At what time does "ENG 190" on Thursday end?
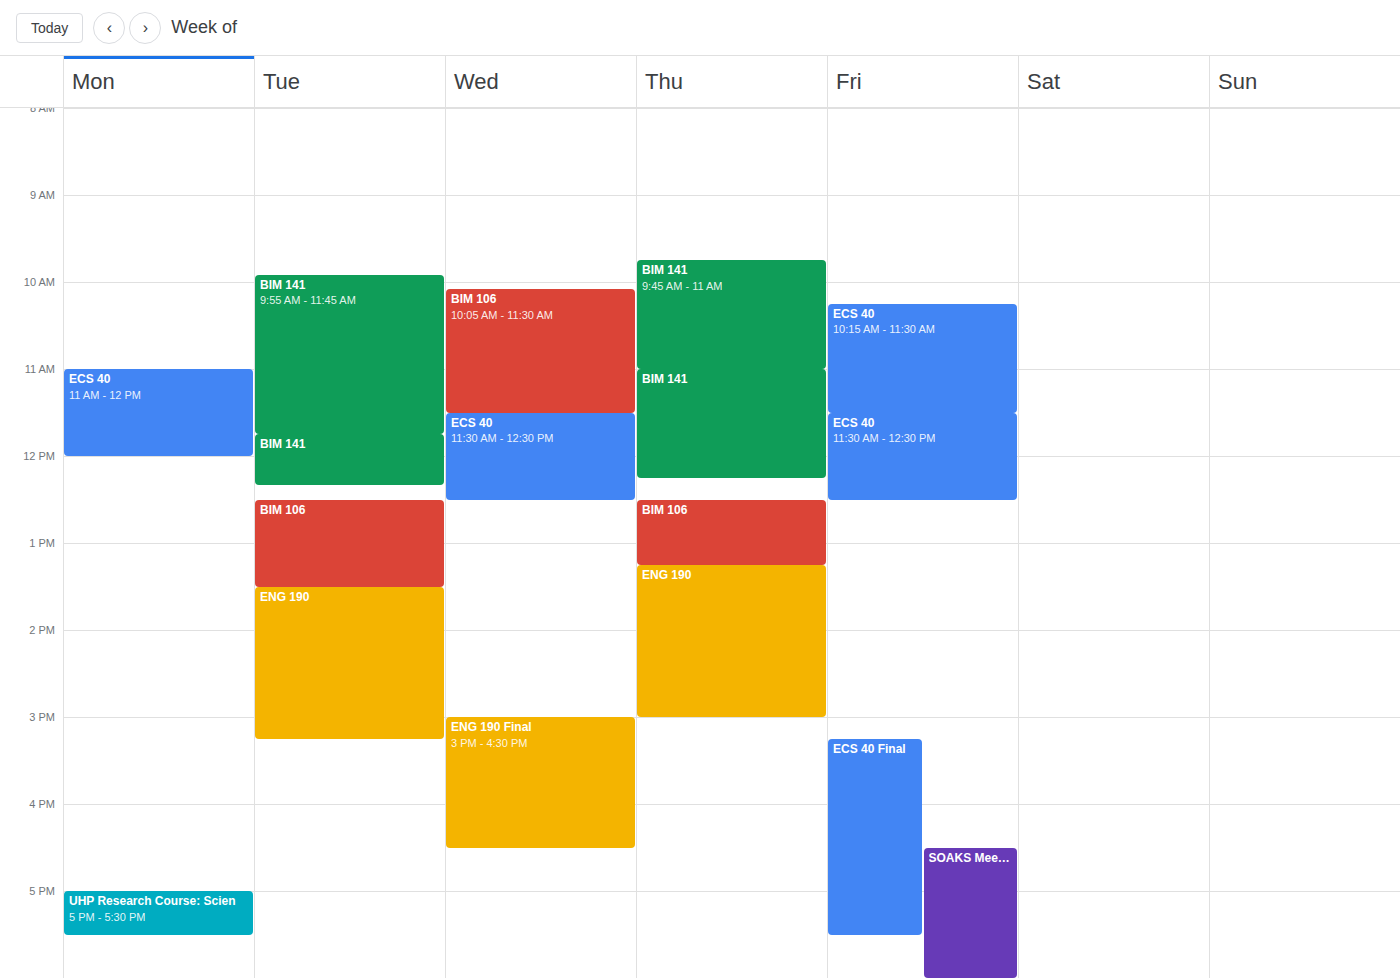
3:00 PM